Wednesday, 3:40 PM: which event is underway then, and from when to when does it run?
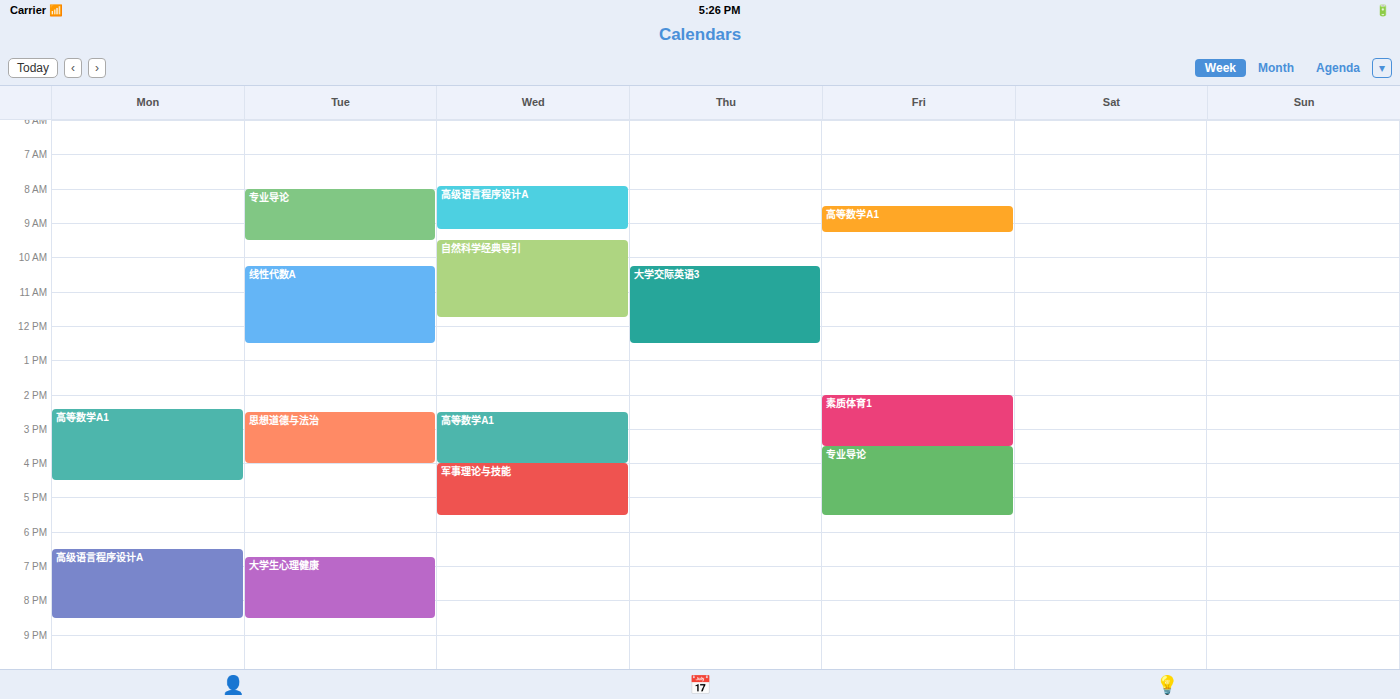
"高等数学A1", 2:30 PM to 4:00 PM